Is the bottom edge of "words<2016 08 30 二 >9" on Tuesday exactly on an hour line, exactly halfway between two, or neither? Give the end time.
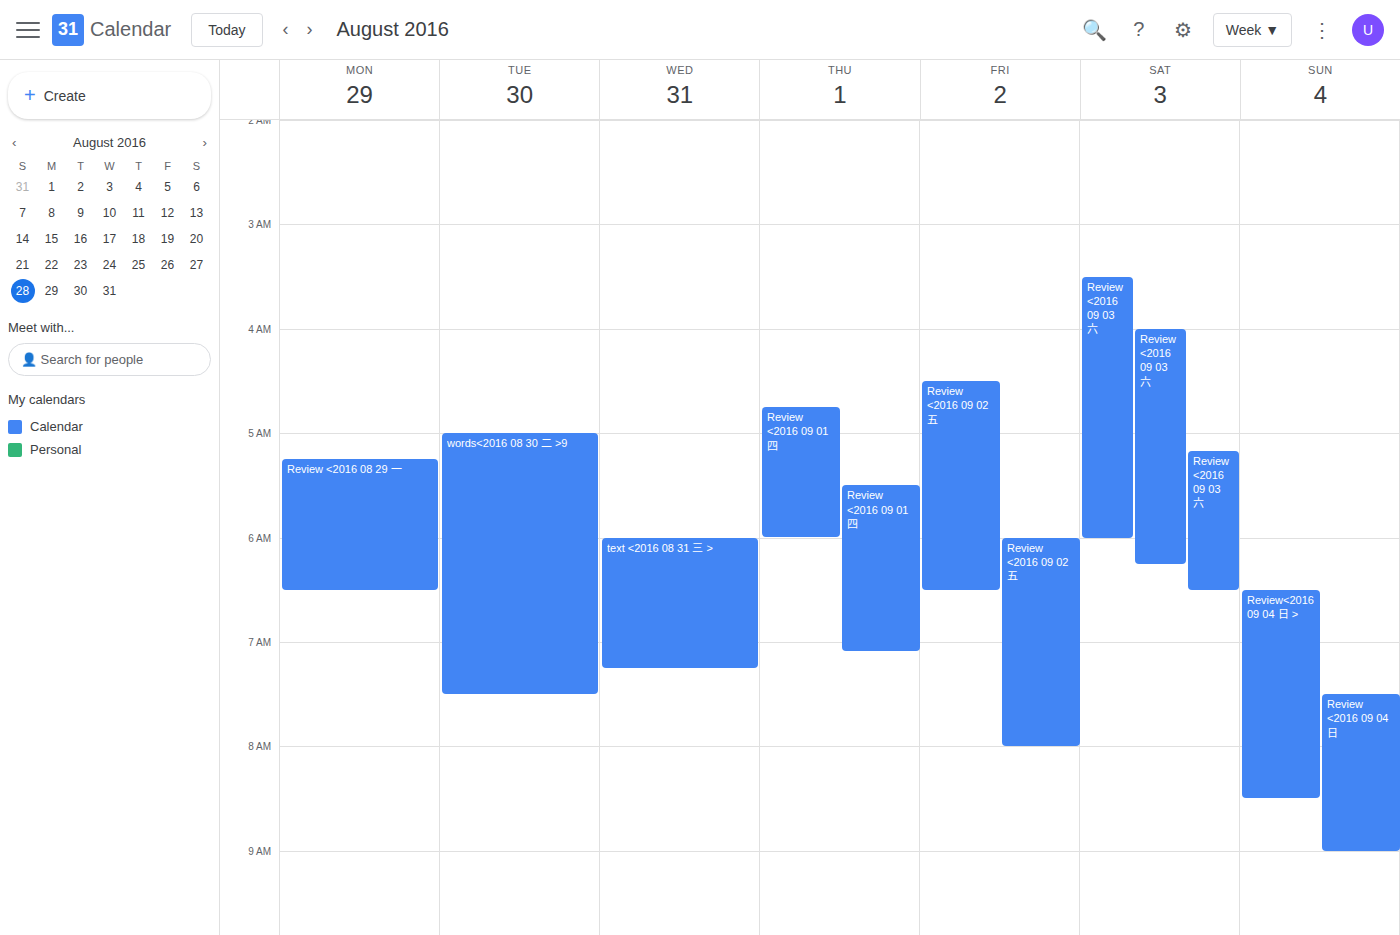
07:30 -- halfway between the 07:00 and 08:00 lines.